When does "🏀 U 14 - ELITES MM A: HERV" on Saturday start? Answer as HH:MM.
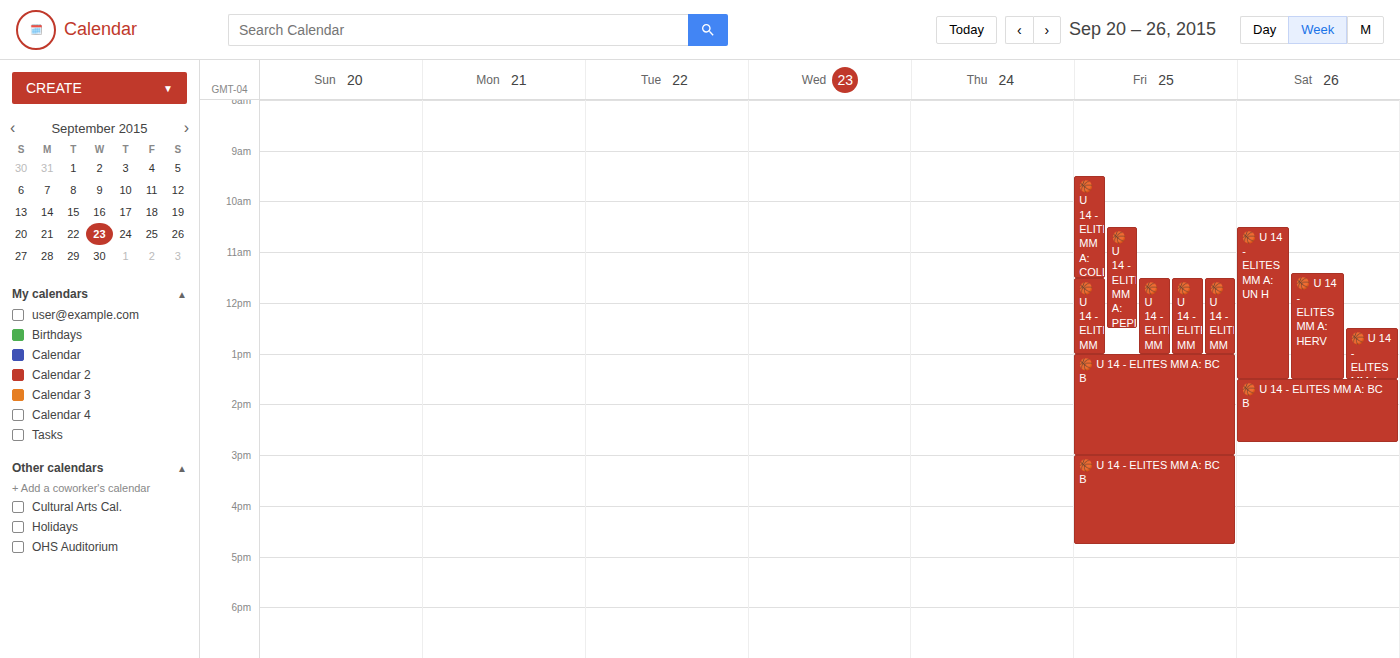
11:25